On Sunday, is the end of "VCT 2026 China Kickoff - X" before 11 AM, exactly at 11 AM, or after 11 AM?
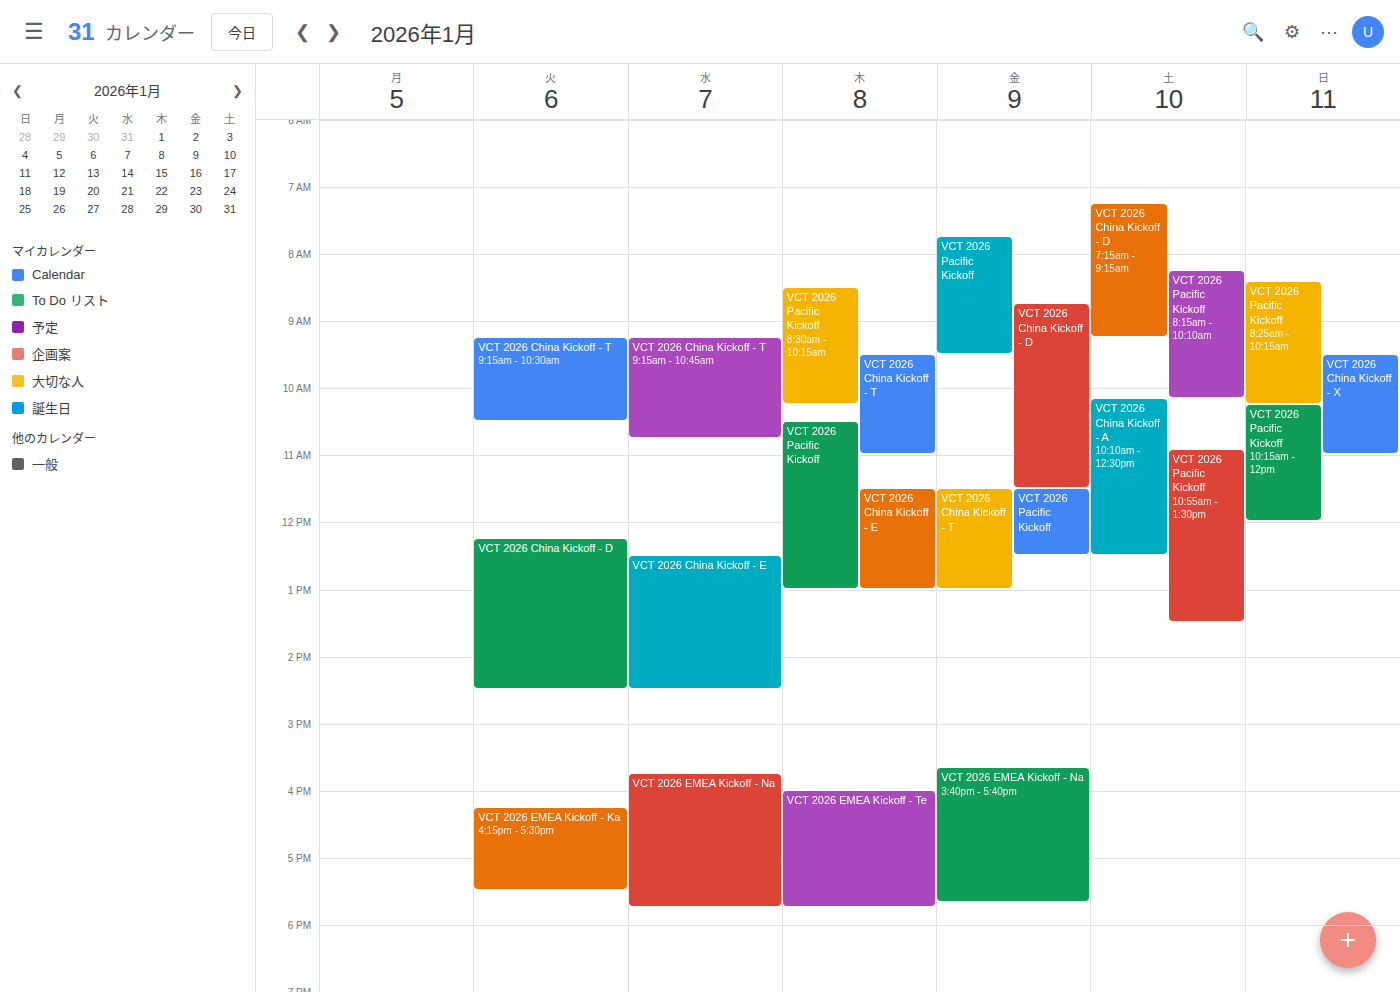
11:00 AM -- exactly at 11 AM, on the 11 AM line.